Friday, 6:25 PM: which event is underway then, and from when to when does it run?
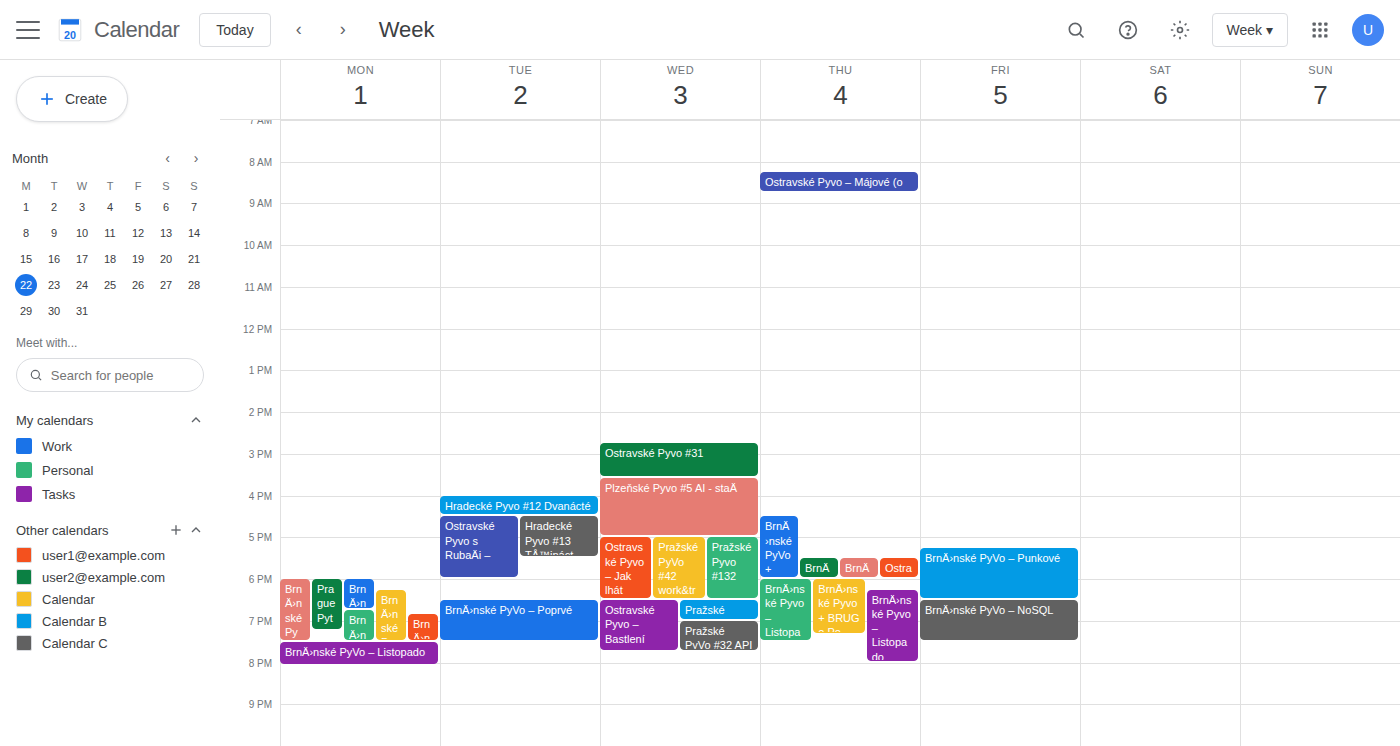
"BrnÄ›nské PyVo – Punkové", 5:15 PM to 6:30 PM